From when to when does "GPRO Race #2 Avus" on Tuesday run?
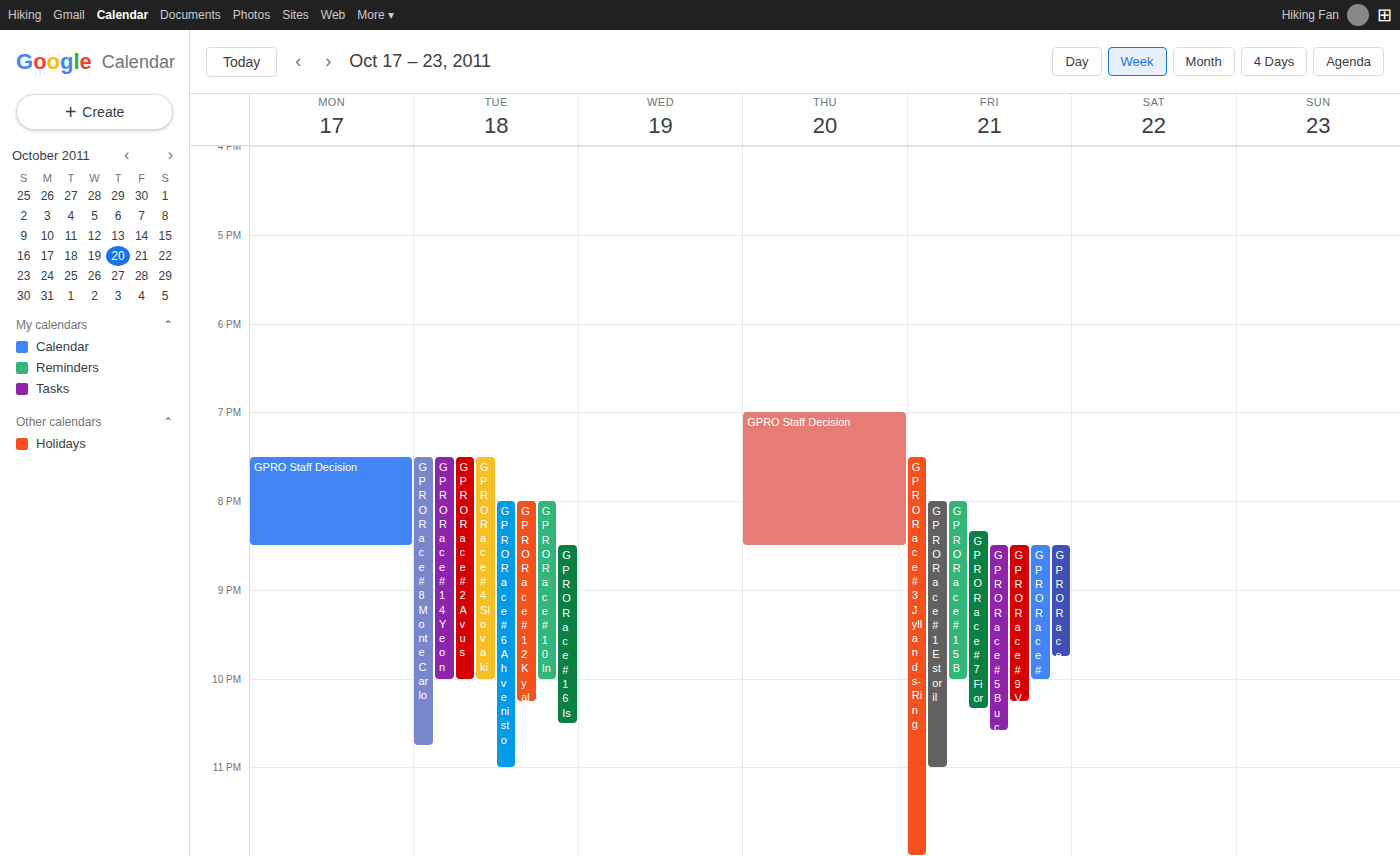
7:30 PM to 10:00 PM